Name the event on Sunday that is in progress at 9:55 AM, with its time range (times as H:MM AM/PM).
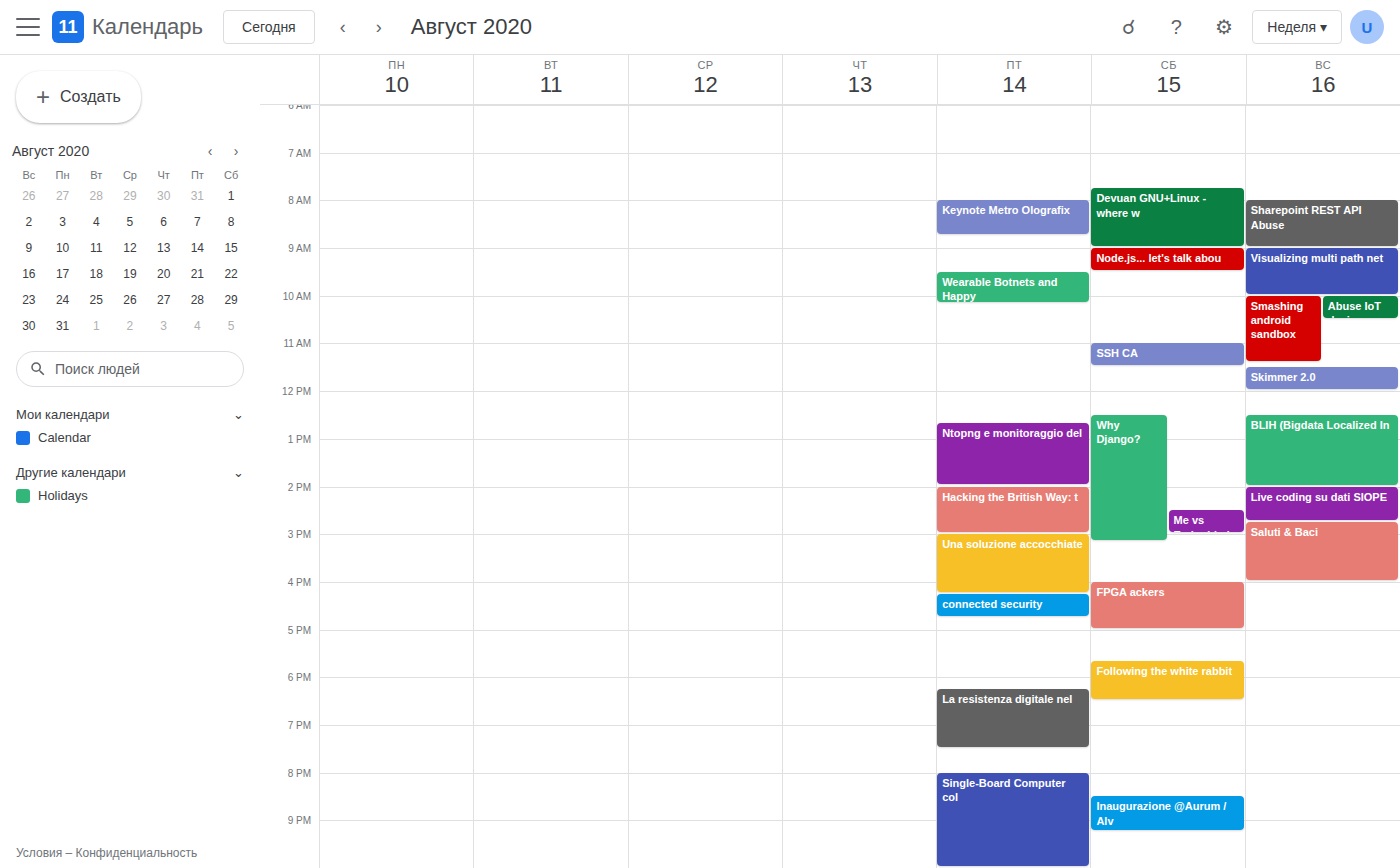
"Visualizing multi path net", 9:00 AM to 10:00 AM